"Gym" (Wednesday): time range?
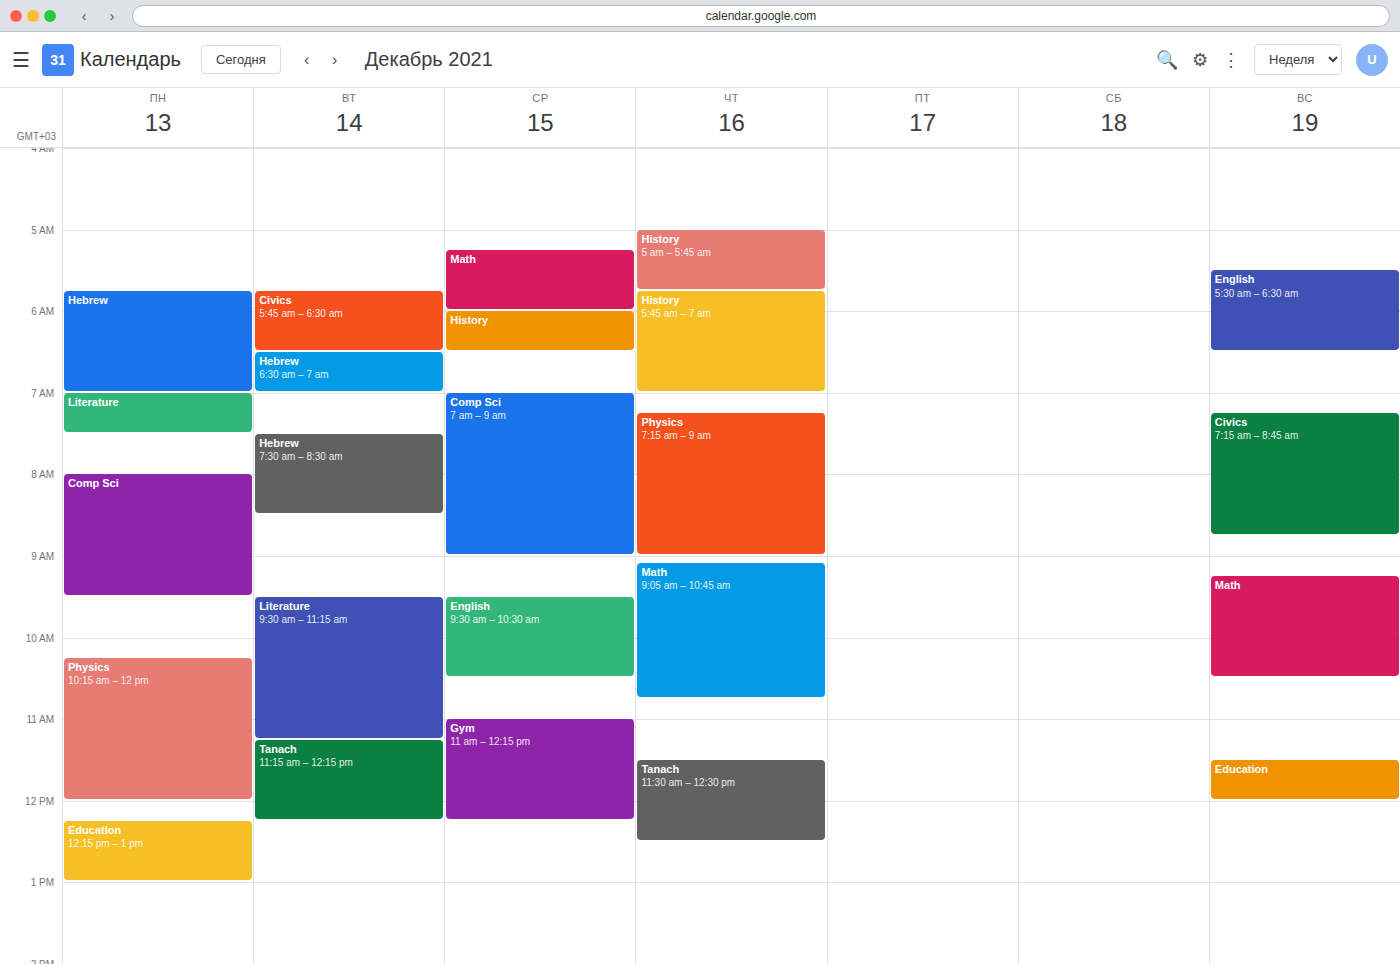
11:00 to 12:15